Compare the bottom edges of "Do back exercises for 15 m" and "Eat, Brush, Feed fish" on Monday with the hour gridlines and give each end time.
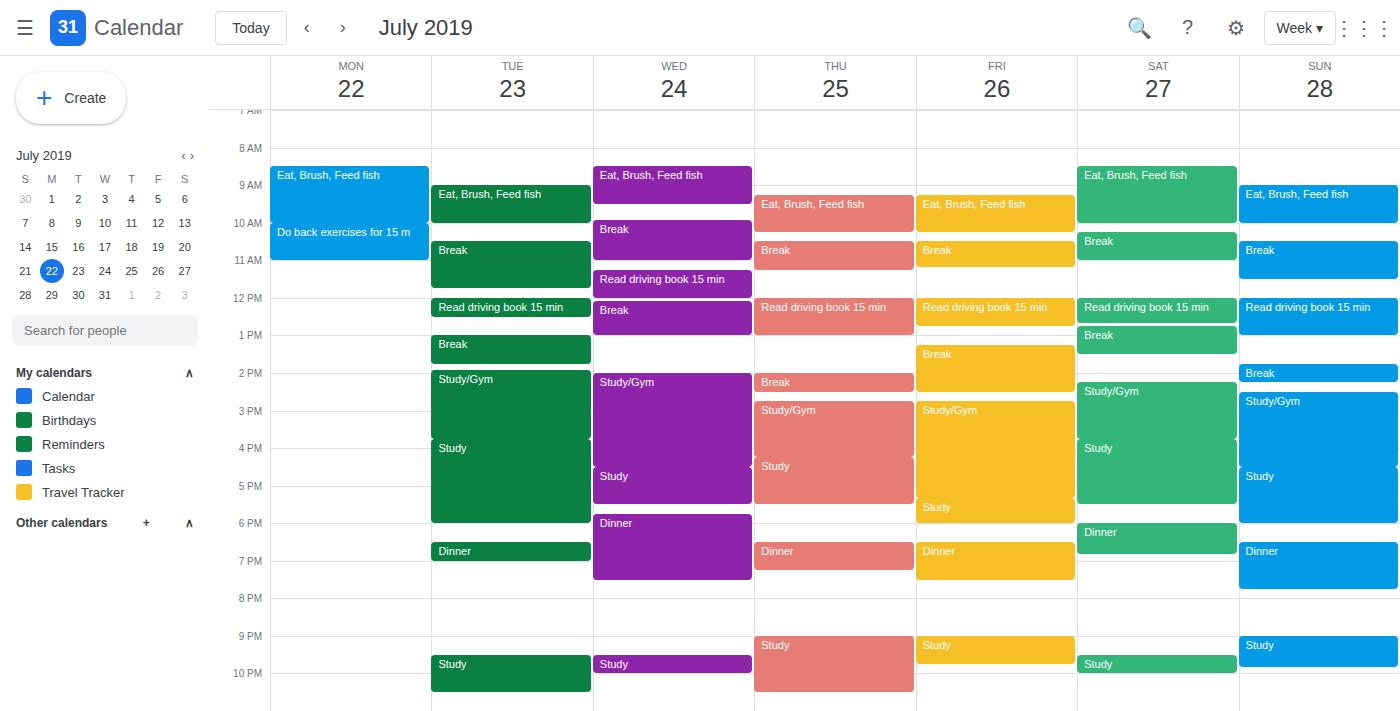
"Do back exercises for 15 m": 11:00 AM, exactly on the 11 AM line. "Eat, Brush, Feed fish": 10:00 AM, exactly on the 10 AM line.